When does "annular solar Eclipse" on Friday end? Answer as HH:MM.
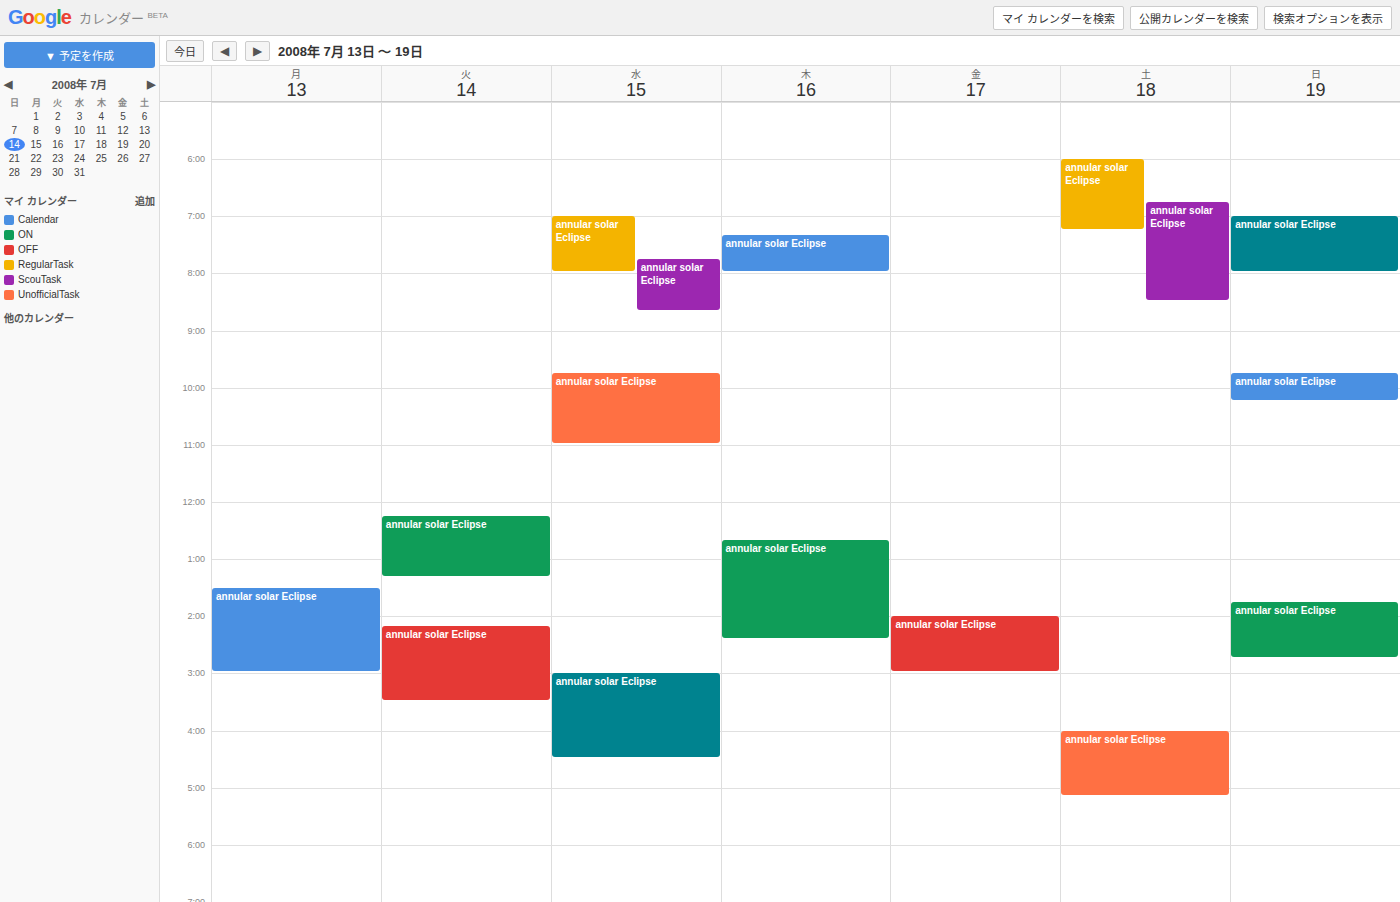
15:00